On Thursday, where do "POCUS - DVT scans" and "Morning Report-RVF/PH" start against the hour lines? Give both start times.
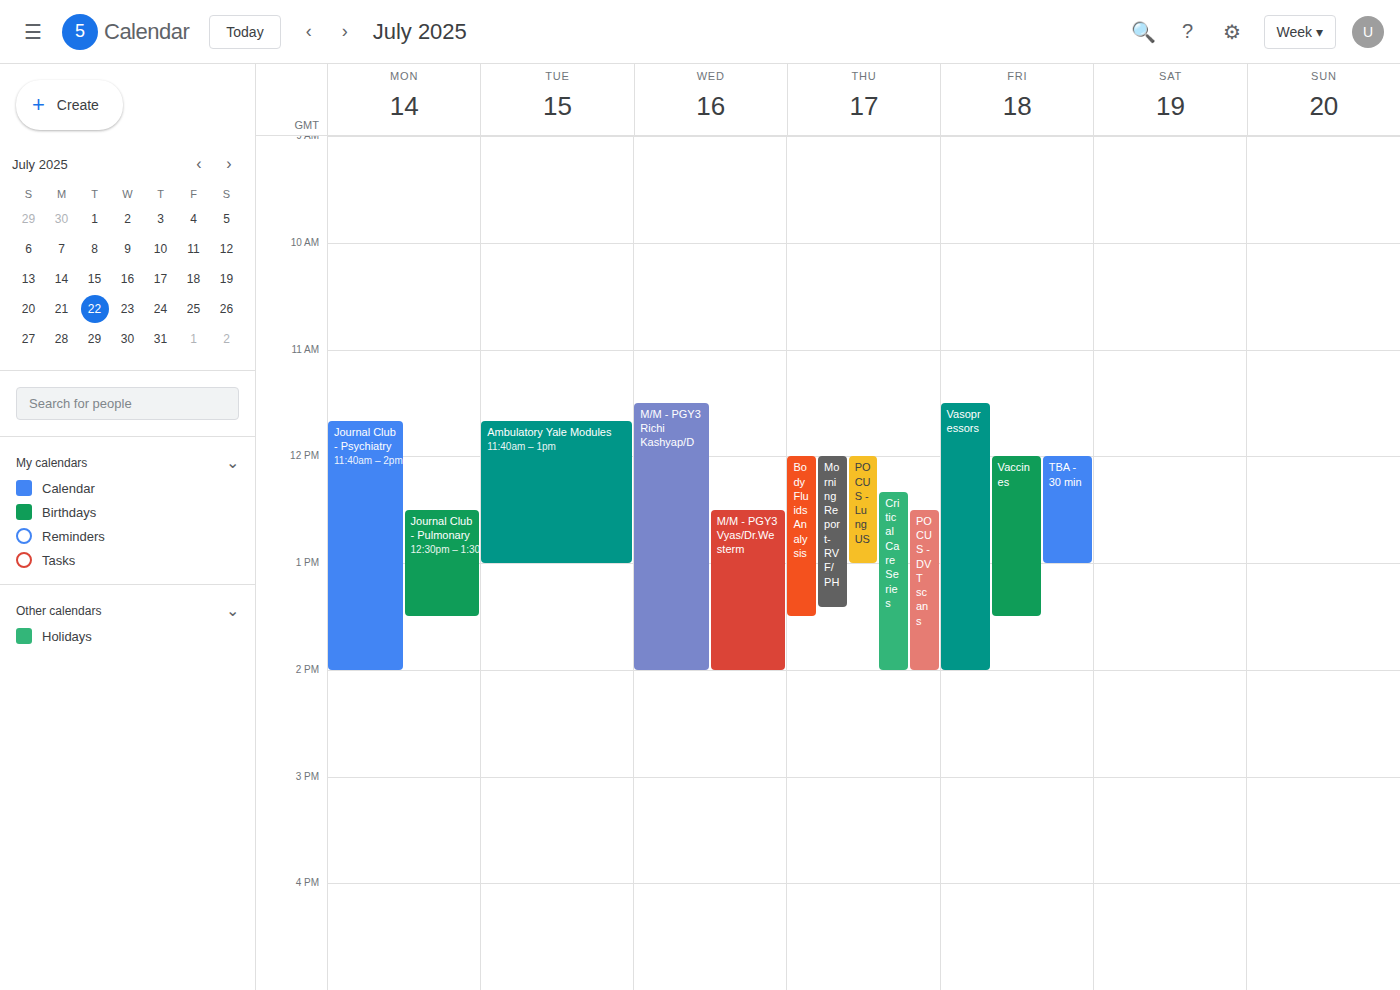
"POCUS - DVT scans": 12:30 PM, halfway between the 12 PM and 1 PM lines. "Morning Report-RVF/PH": 12:00 PM, exactly on the 12 PM line.